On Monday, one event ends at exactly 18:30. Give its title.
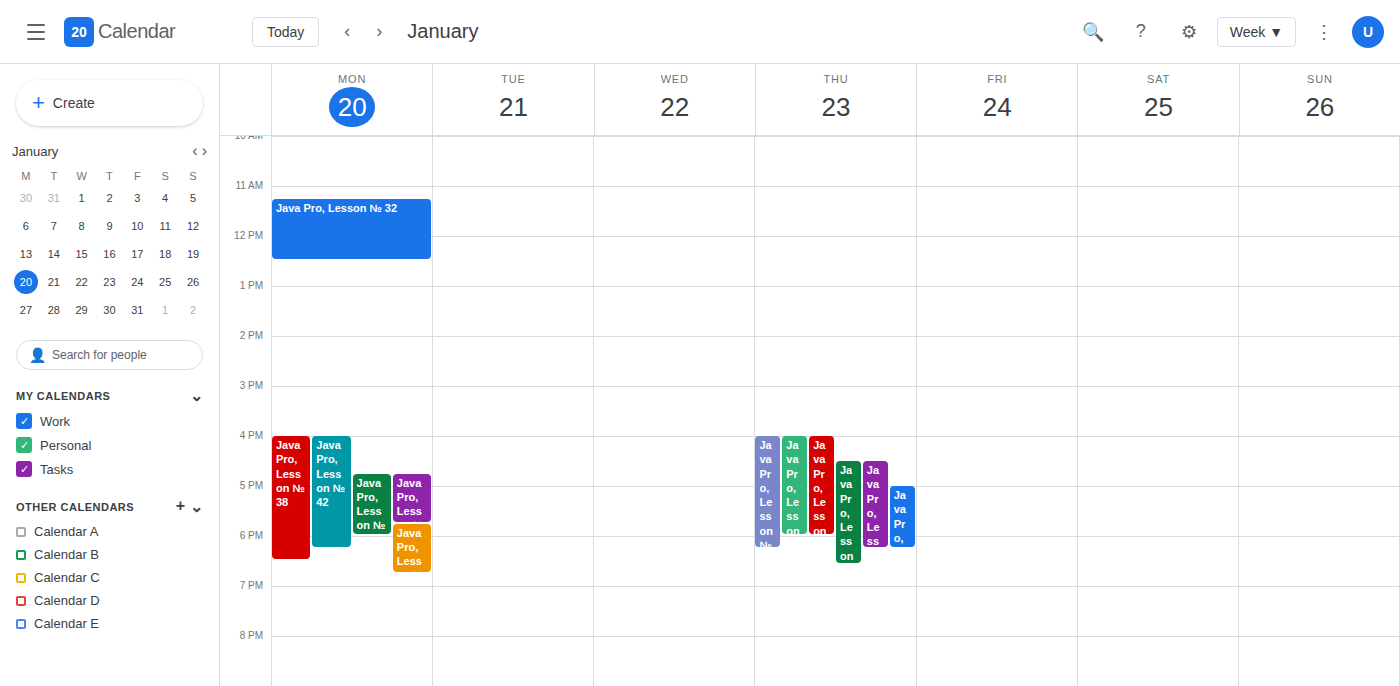
"Java Pro, Lesson № 38"